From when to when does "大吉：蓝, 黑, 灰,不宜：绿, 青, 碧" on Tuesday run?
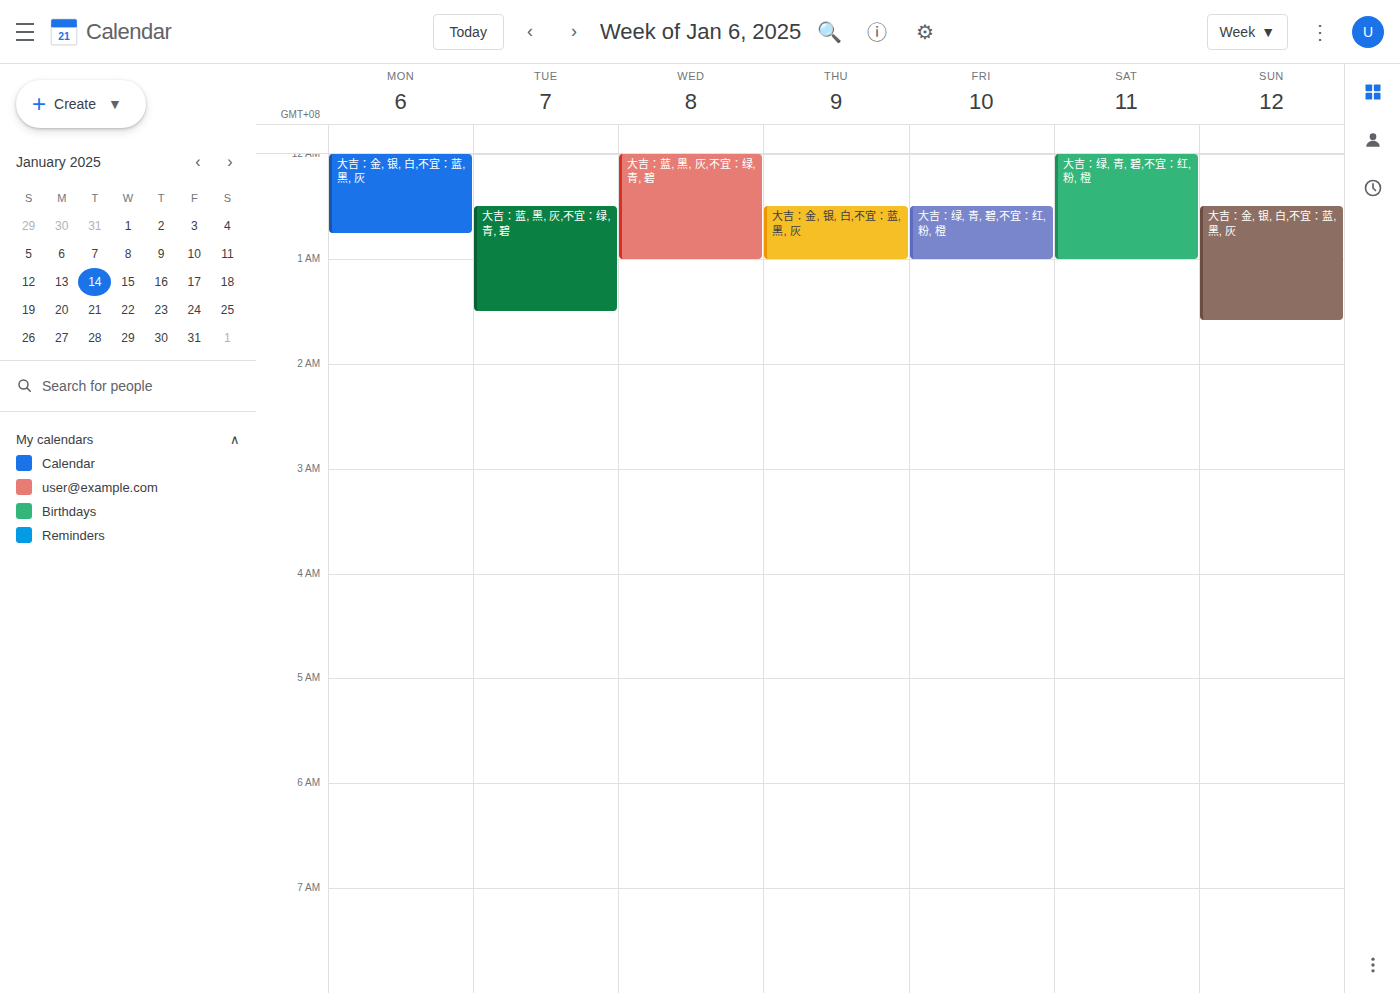
12:30 AM to 1:30 AM